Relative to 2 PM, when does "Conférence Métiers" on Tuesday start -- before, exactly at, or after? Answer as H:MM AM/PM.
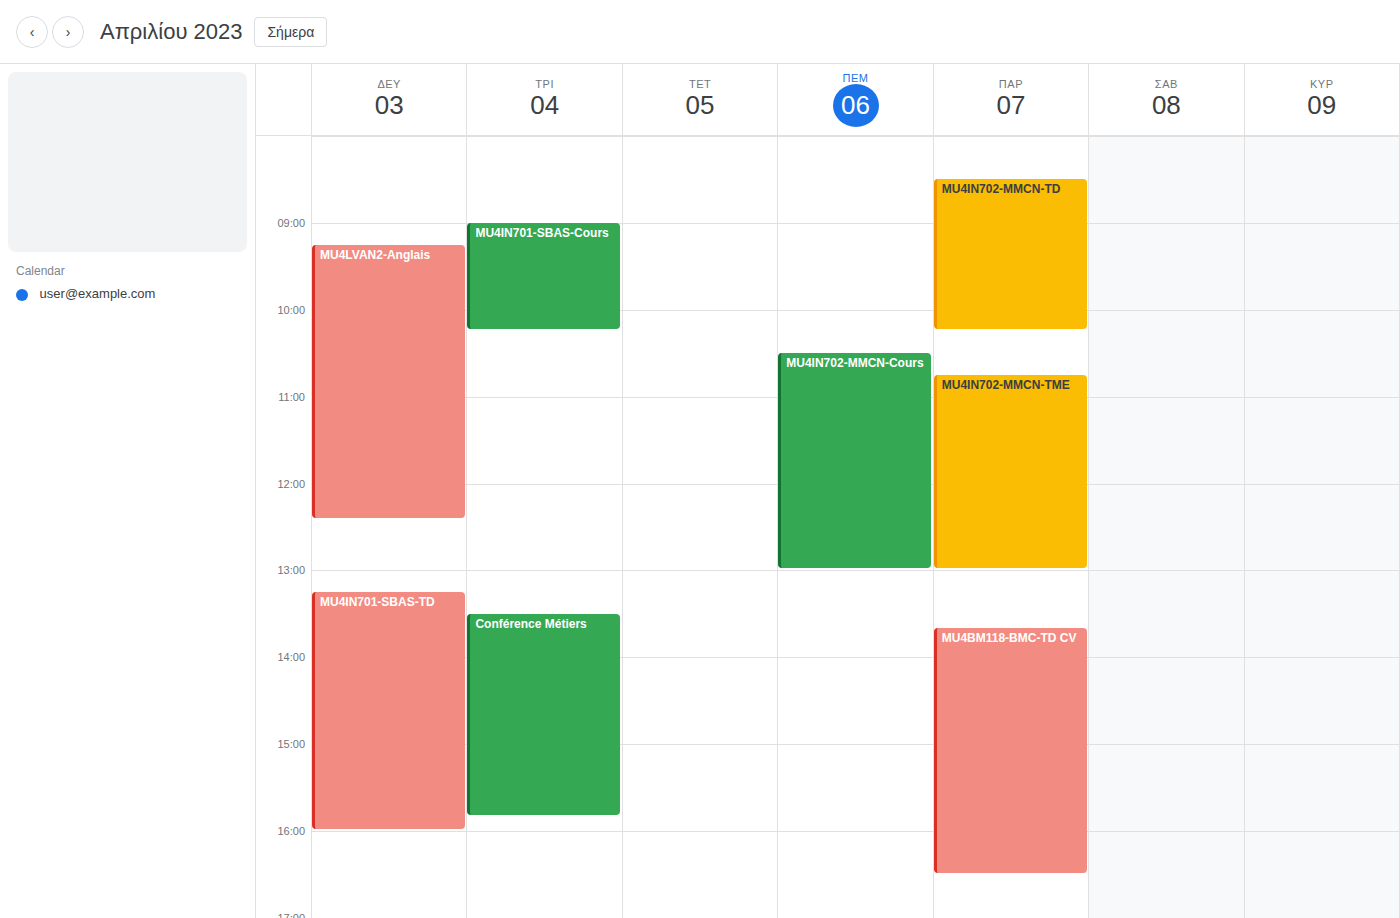
1:30 PM -- before 2 PM, 30 minutes above the 2 PM line.